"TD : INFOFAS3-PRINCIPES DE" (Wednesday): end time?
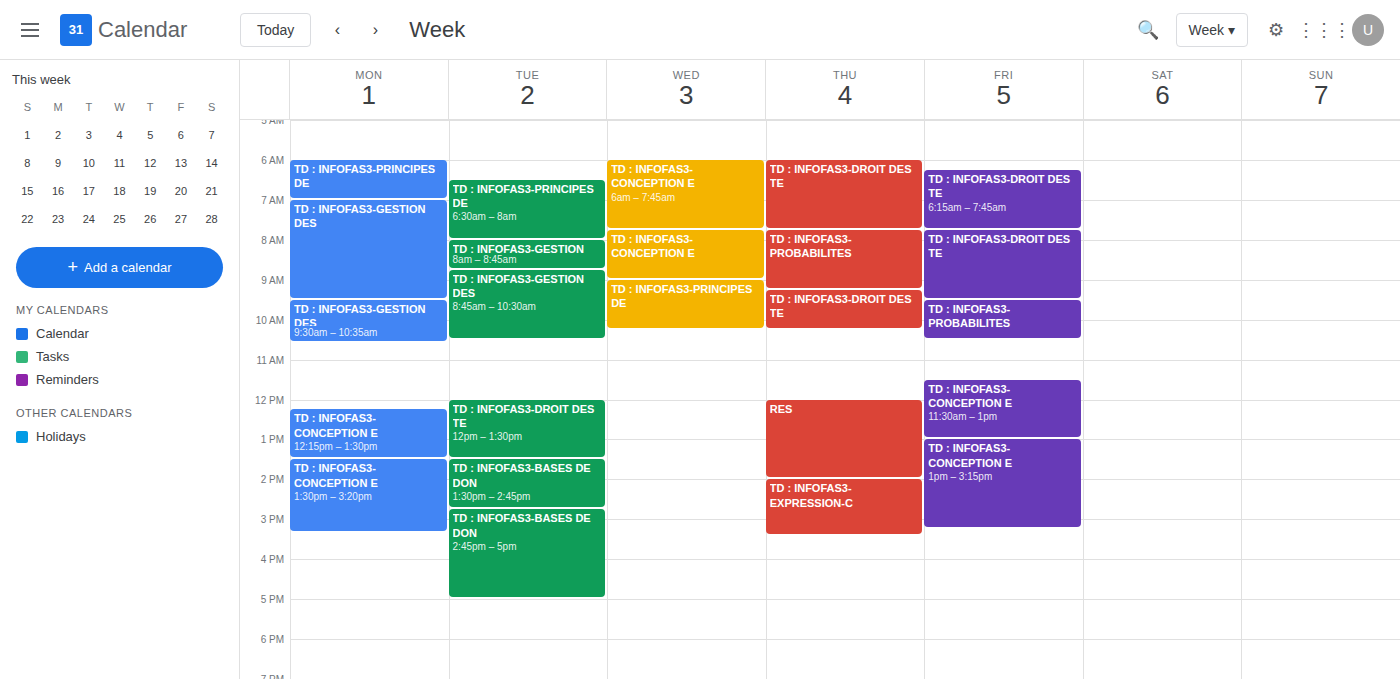
10:15 AM